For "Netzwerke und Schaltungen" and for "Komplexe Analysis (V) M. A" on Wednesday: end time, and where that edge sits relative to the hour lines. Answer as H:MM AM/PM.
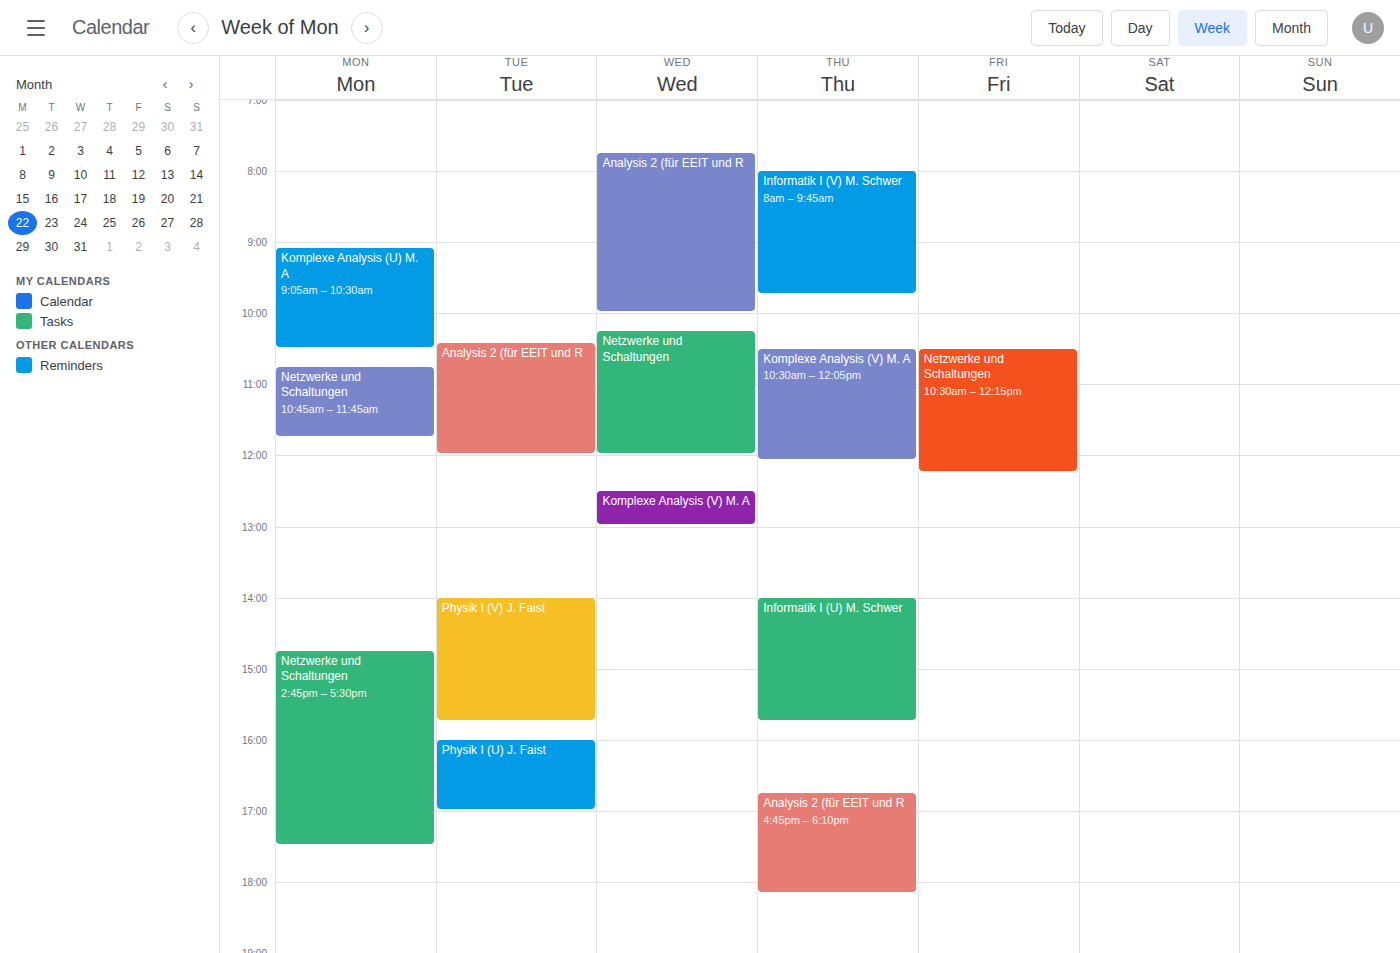
"Netzwerke und Schaltungen": 12:00 PM, exactly on the 12 PM line. "Komplexe Analysis (V) M. A": 1:00 PM, exactly on the 1 PM line.